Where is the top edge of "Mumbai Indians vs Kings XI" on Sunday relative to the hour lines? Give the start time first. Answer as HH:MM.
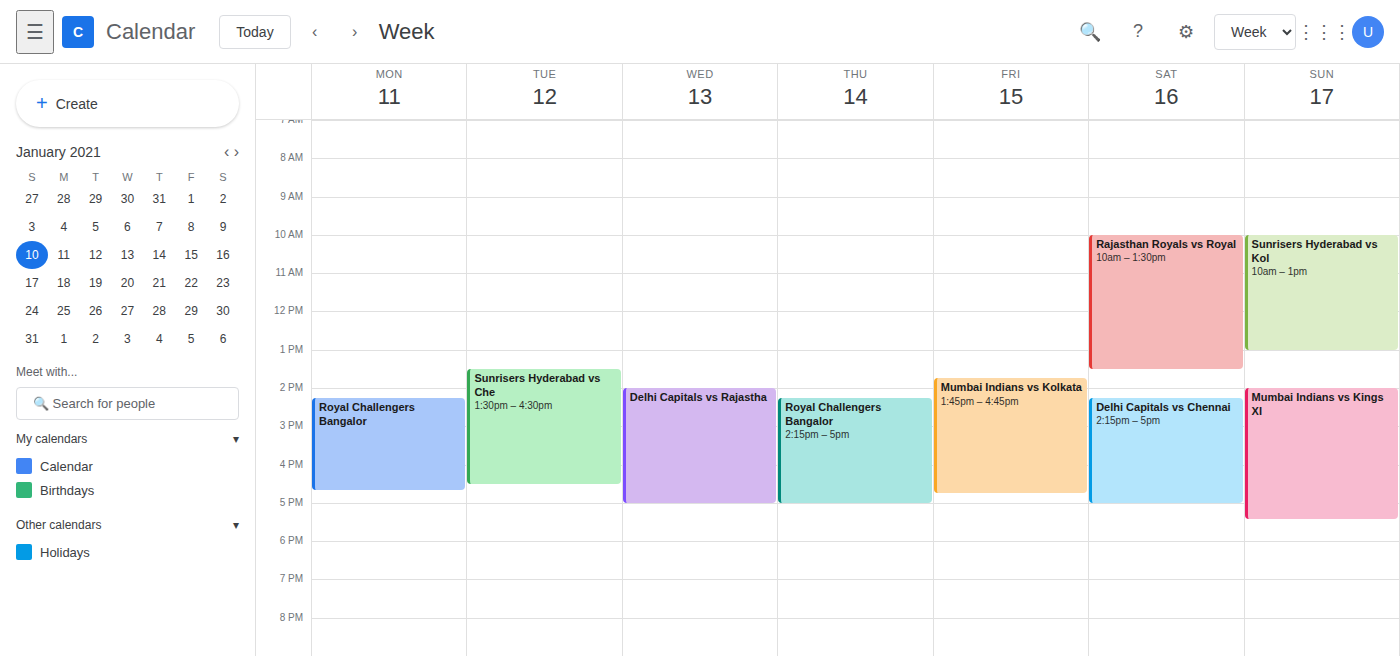
14:00 -- exactly on the 14:00 line.